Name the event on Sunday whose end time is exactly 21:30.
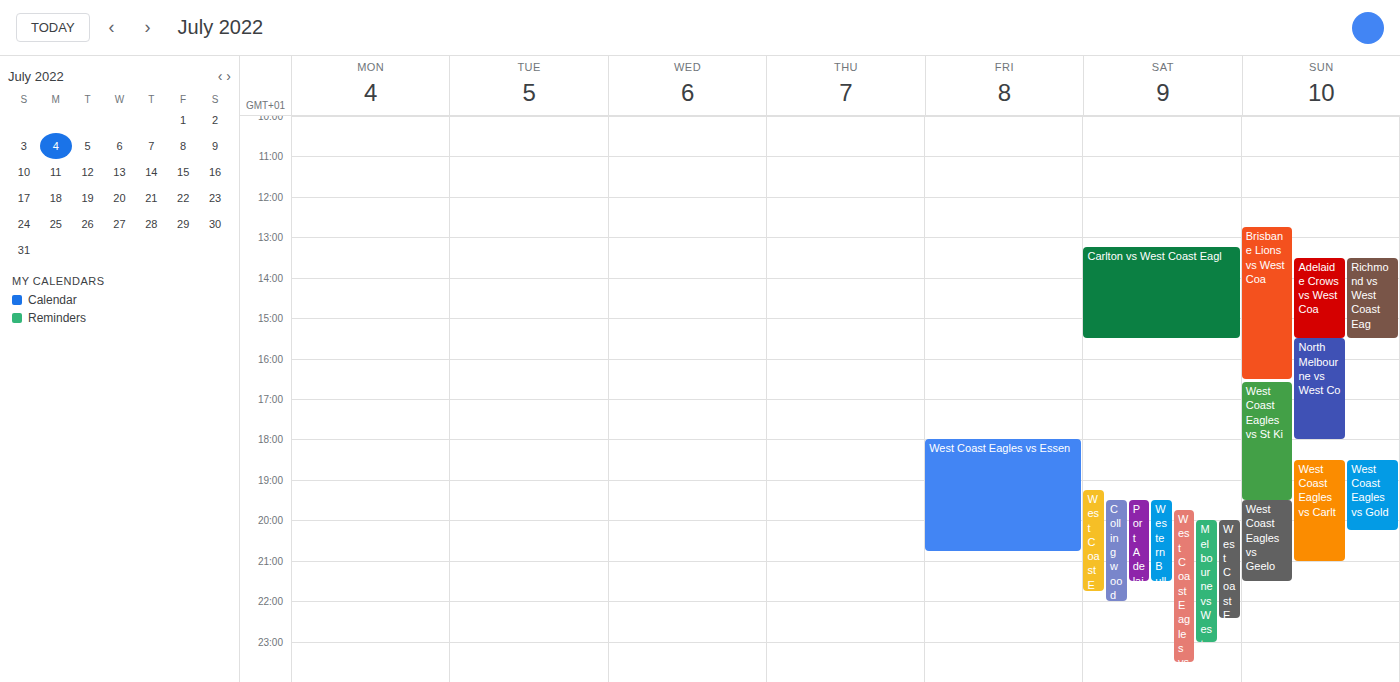
"West Coast Eagles vs Geelo"